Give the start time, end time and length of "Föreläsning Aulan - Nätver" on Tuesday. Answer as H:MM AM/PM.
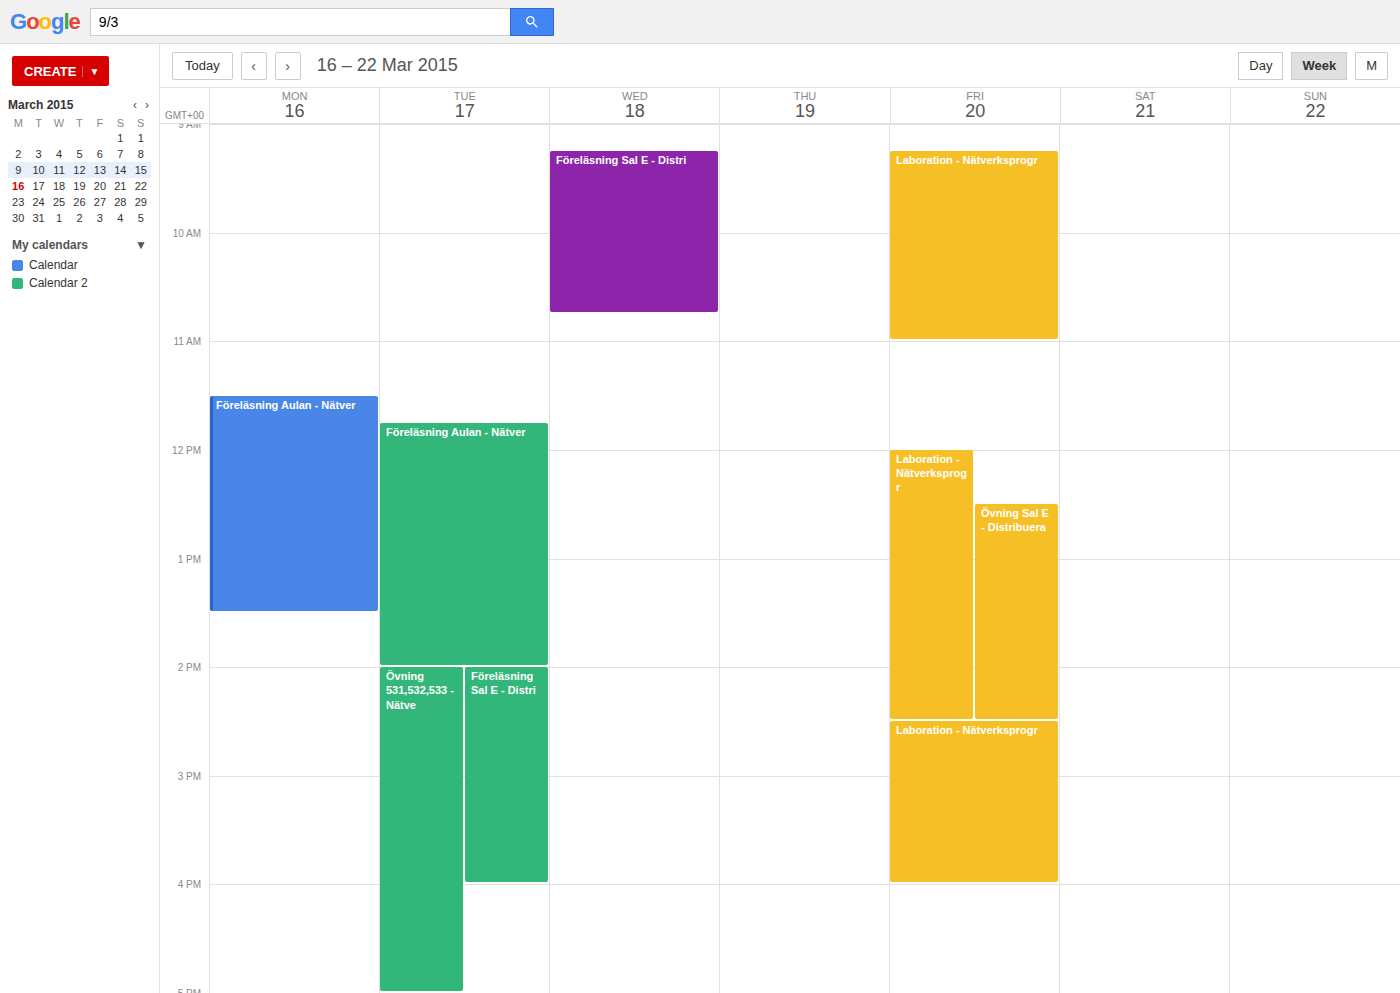
11:45 AM to 2:00 PM, 2 hours 15 minutes